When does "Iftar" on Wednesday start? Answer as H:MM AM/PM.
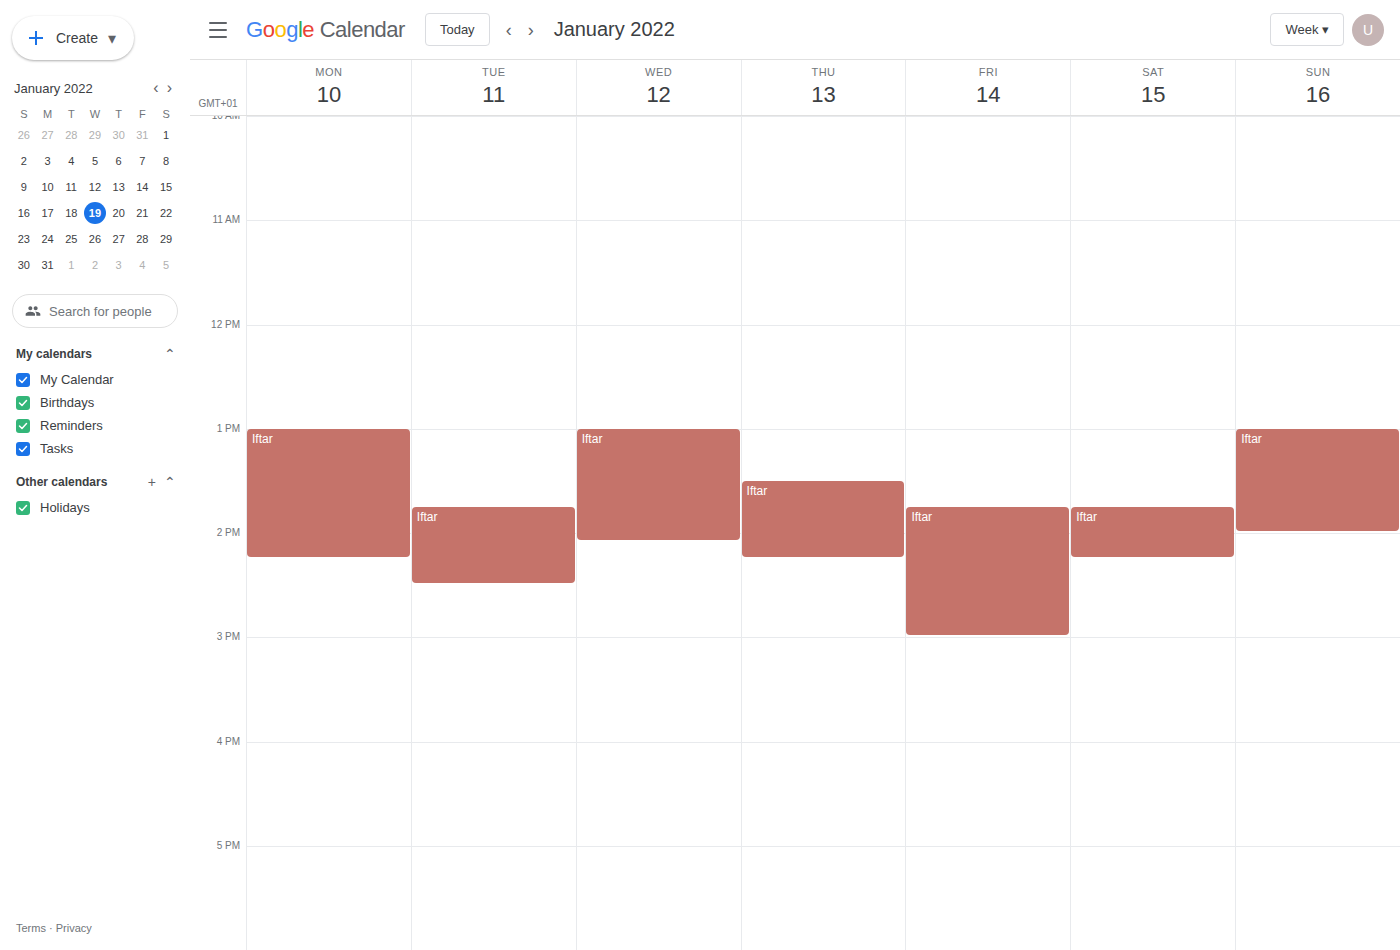
1:00 PM